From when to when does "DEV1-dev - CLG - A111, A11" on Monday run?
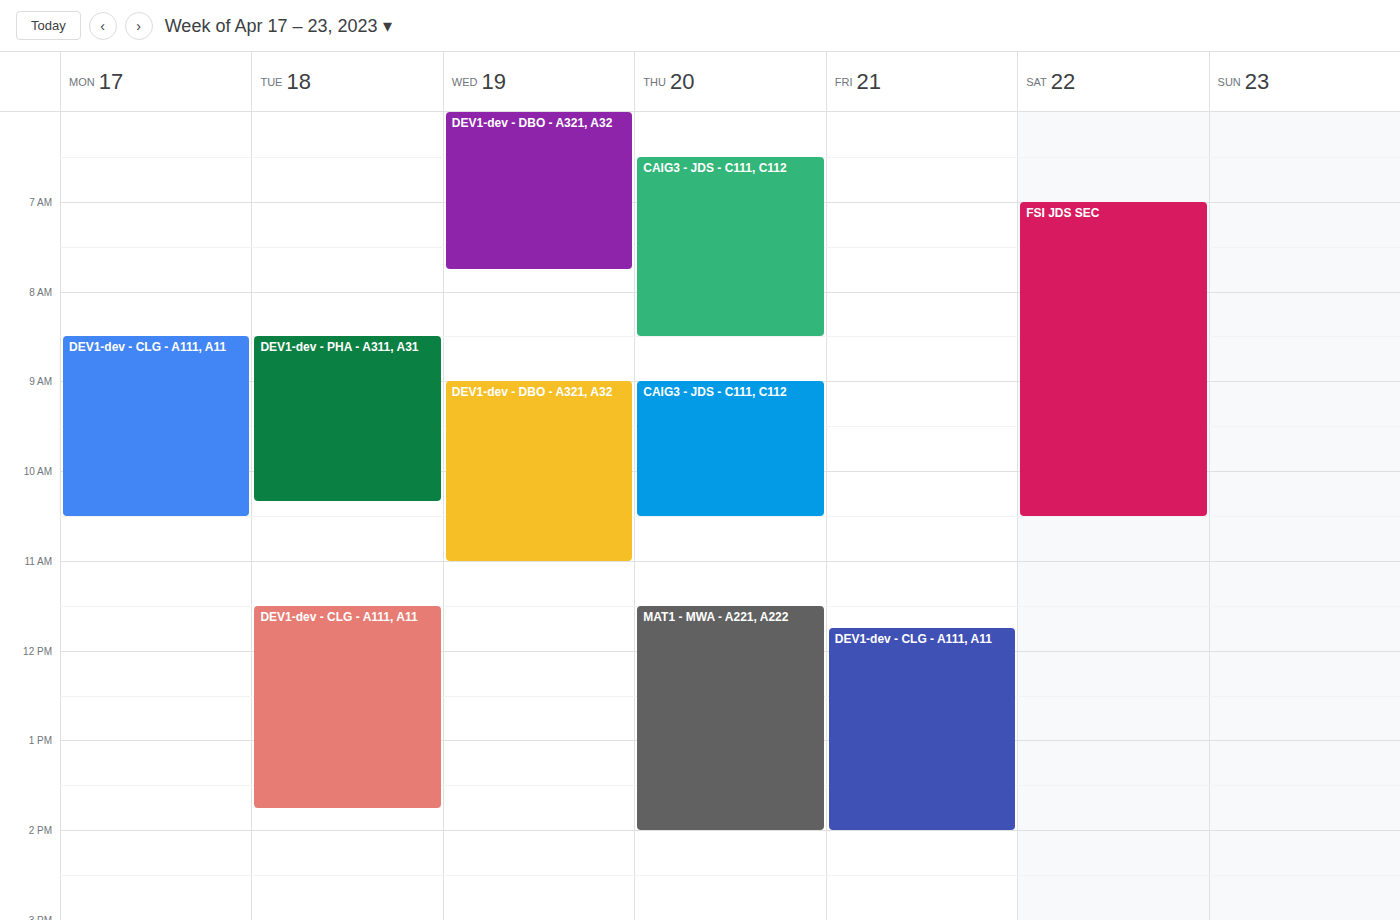
8:30 AM to 10:30 AM